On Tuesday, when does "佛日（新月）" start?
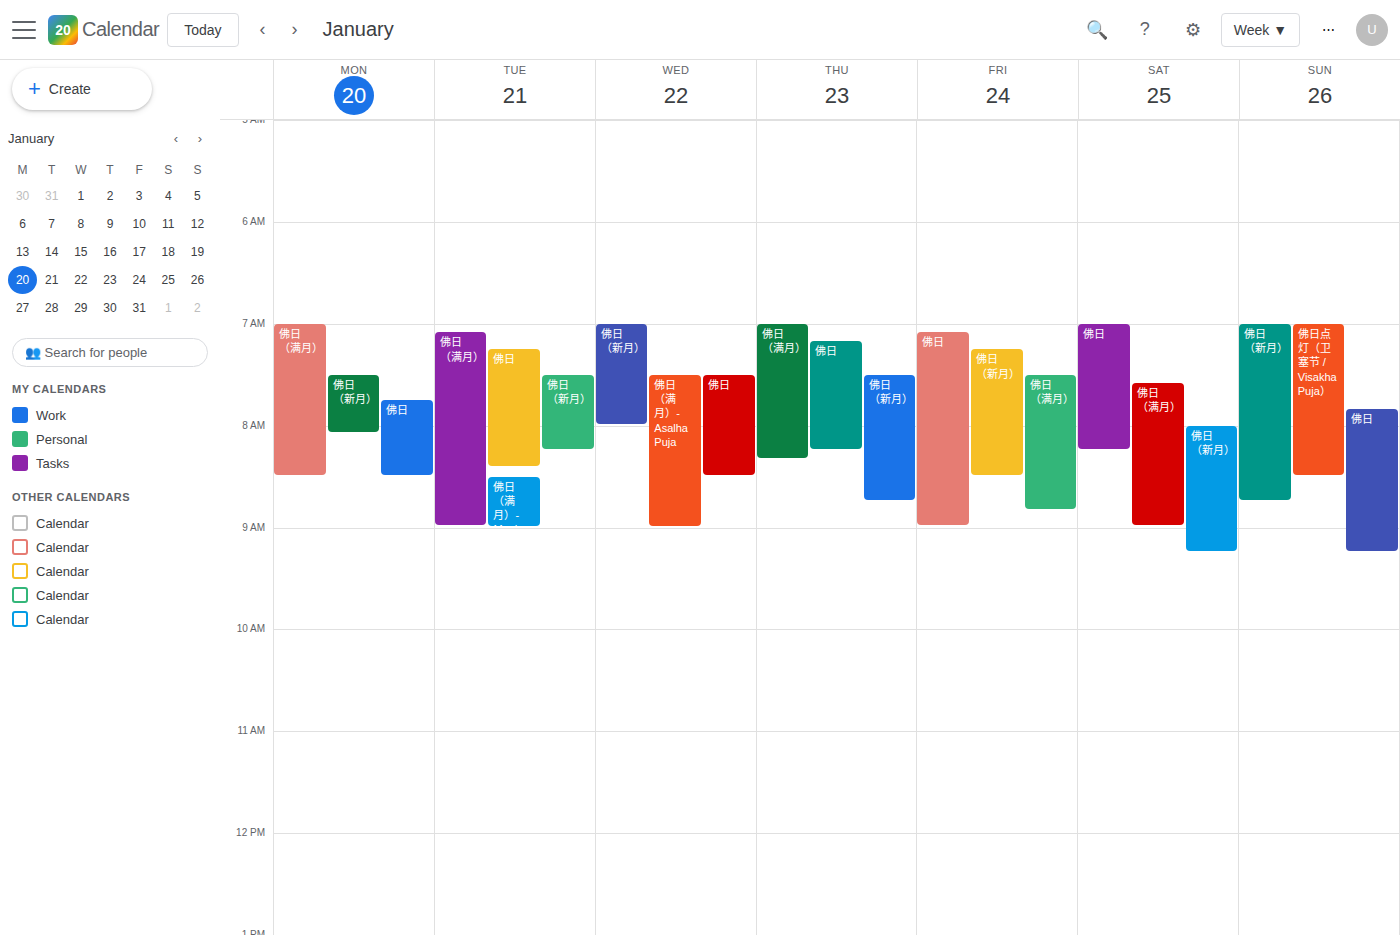
7:30 AM